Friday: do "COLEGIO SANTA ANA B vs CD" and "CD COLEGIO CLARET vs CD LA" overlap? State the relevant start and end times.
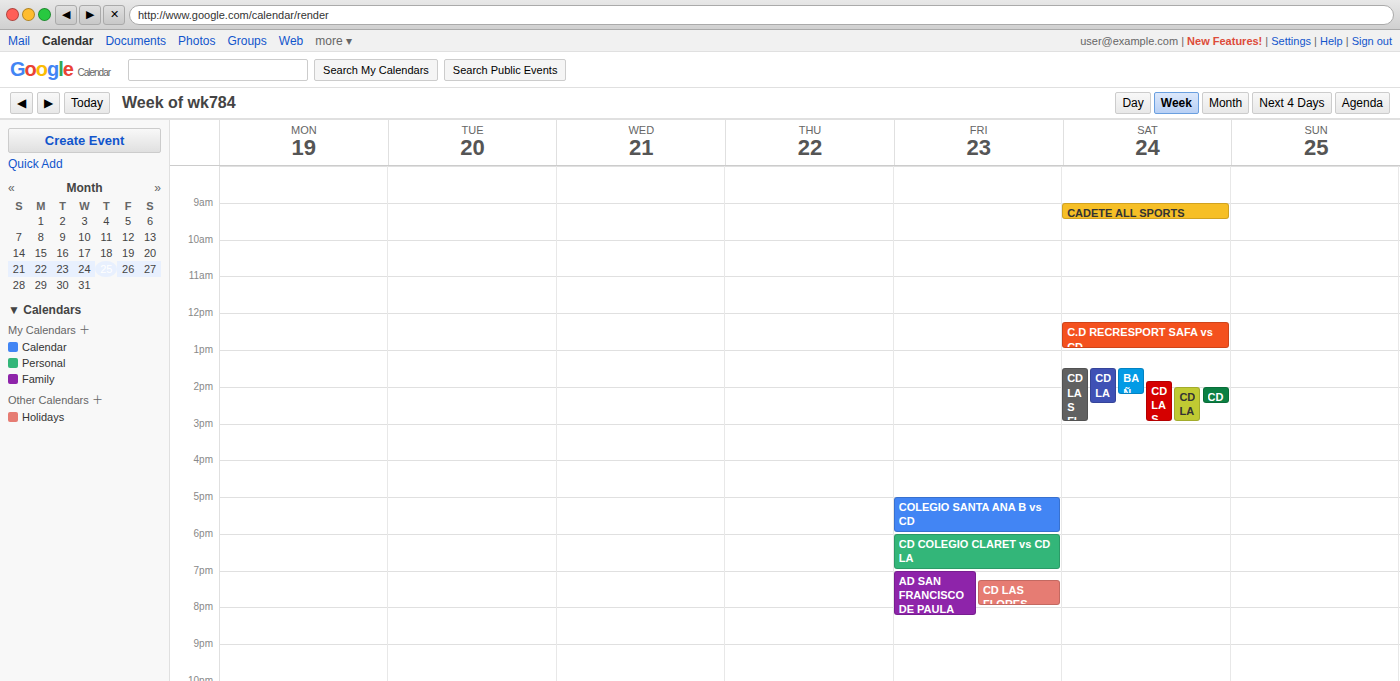
"COLEGIO SANTA ANA B vs CD" ends at 6:00 PM, exactly when "CD COLEGIO CLARET vs CD LA" starts -- they touch but do not overlap.